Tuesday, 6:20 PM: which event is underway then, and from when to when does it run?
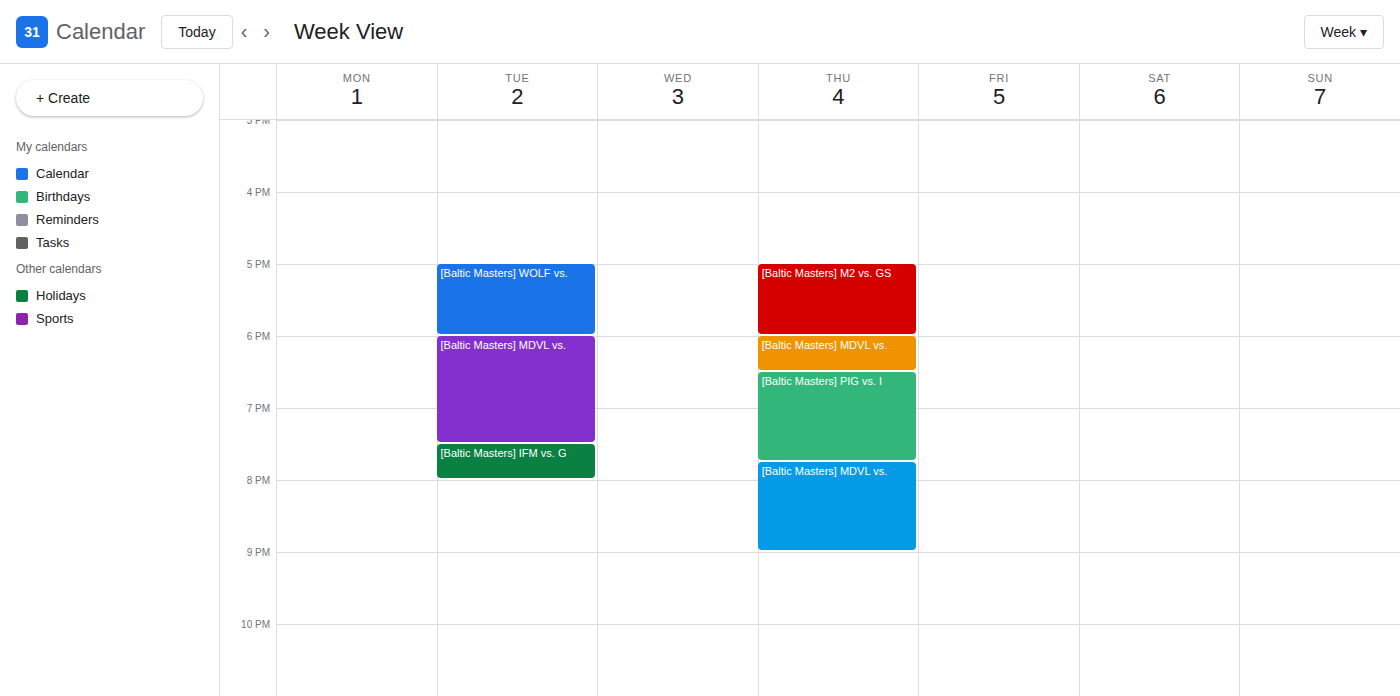
"[Baltic Masters] MDVL vs.", 6:00 PM to 7:30 PM